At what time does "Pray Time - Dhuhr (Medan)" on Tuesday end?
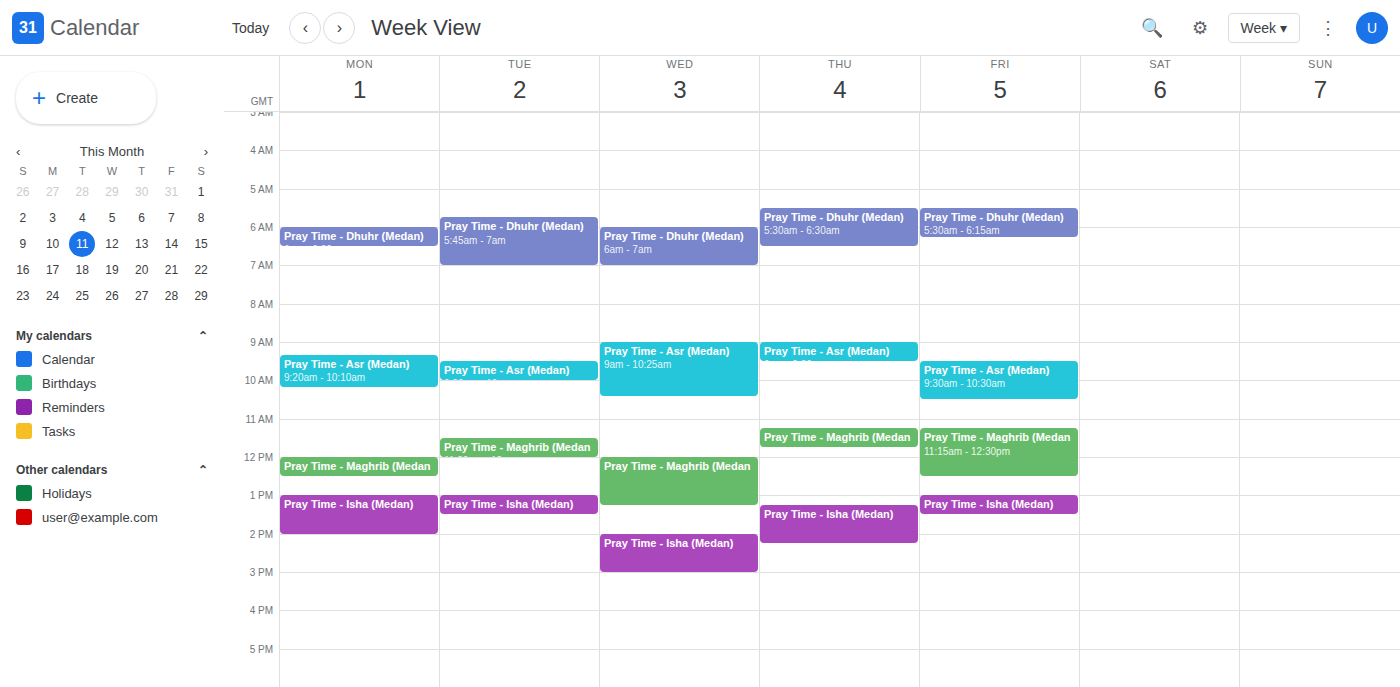
7:00 AM